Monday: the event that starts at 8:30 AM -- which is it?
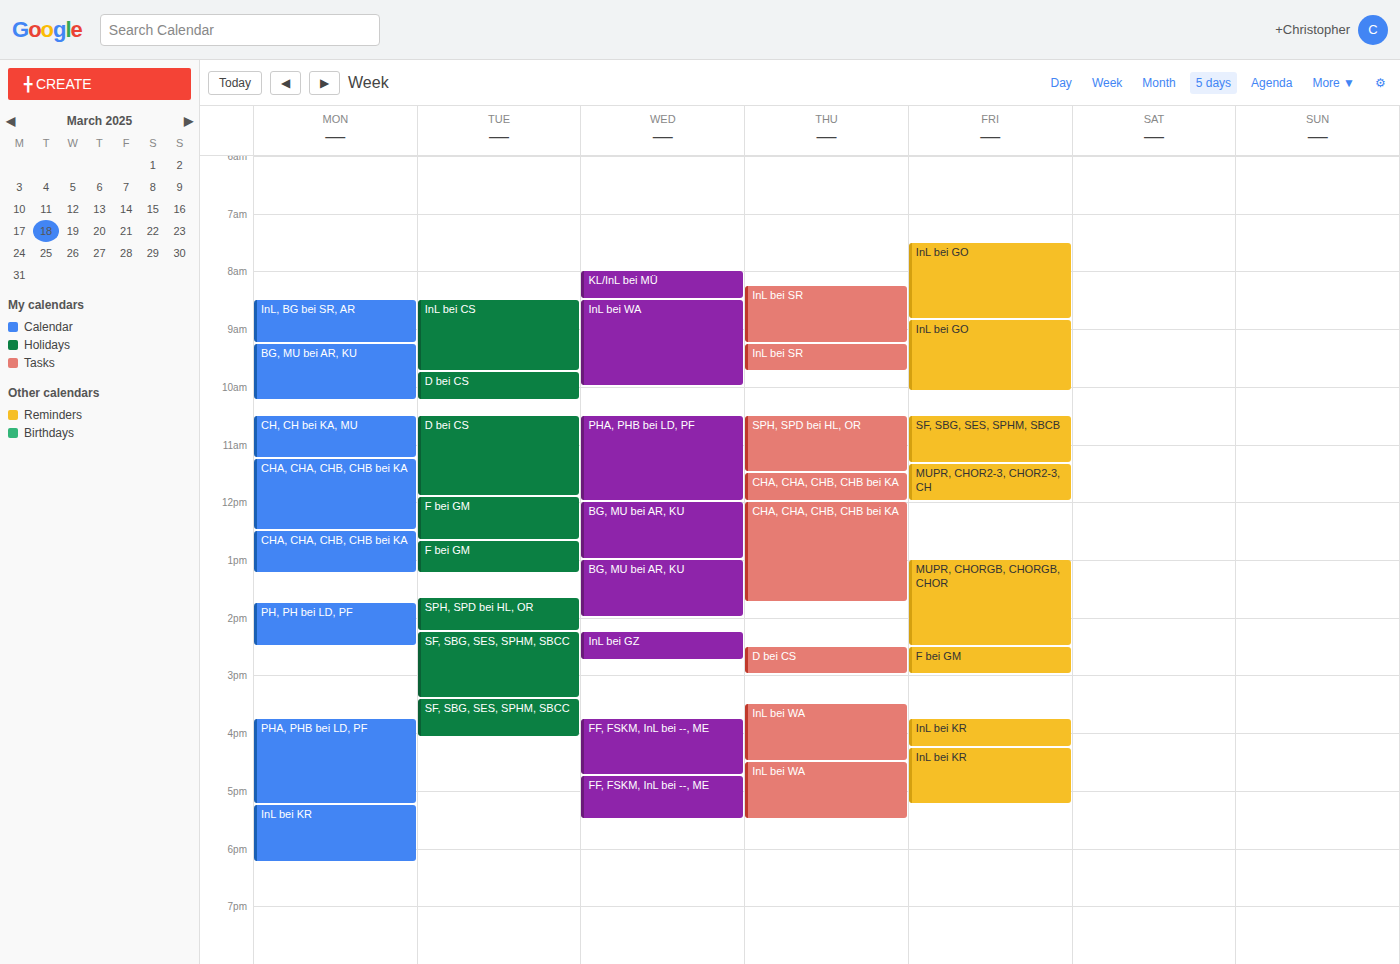
"InL, BG bei SR, AR"